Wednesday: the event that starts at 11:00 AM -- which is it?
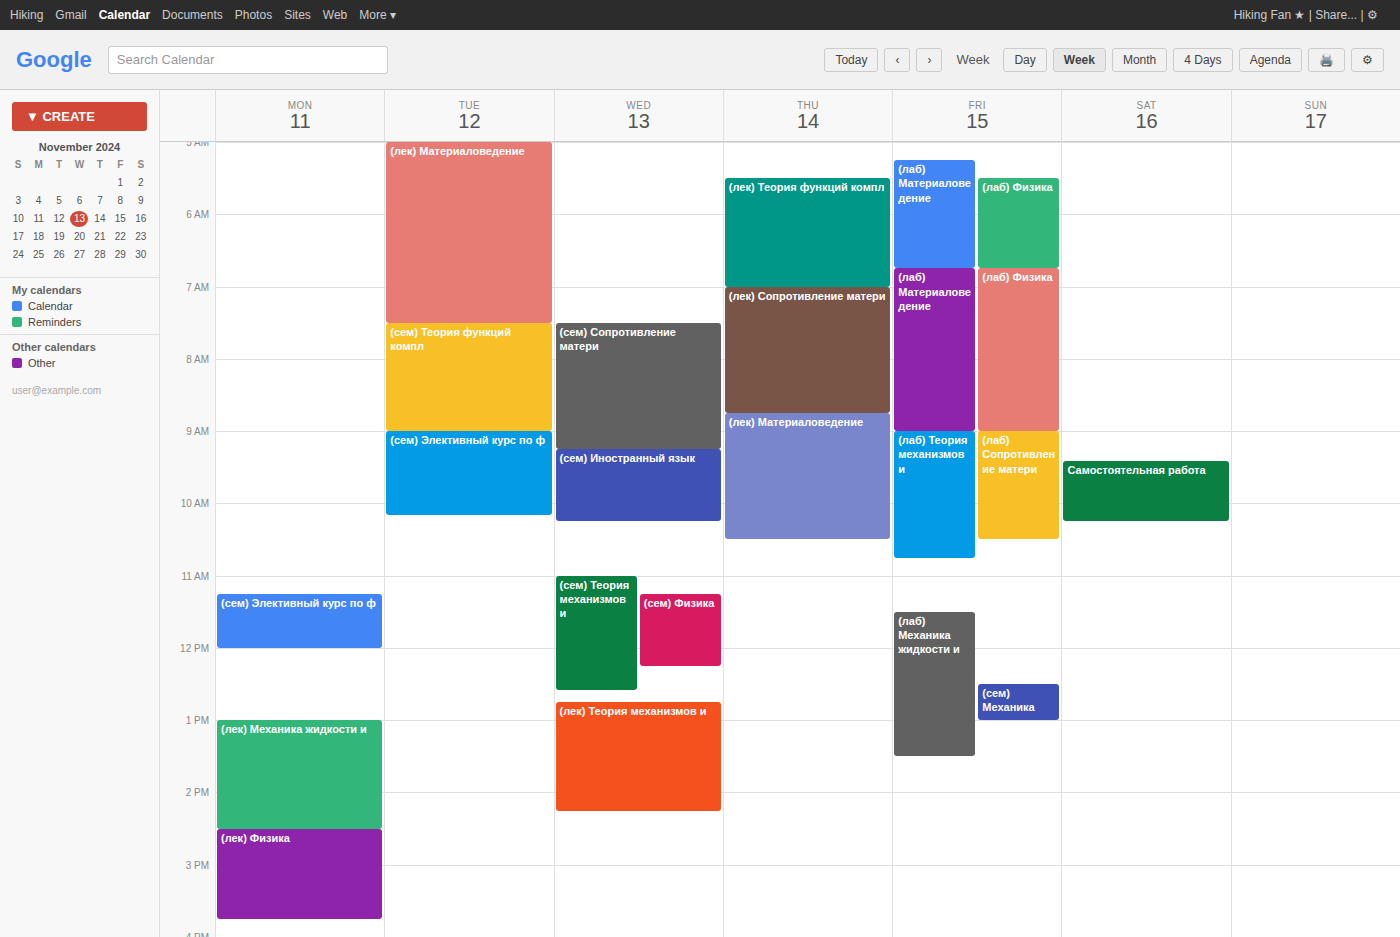
"(сем) Теория механизмов и"